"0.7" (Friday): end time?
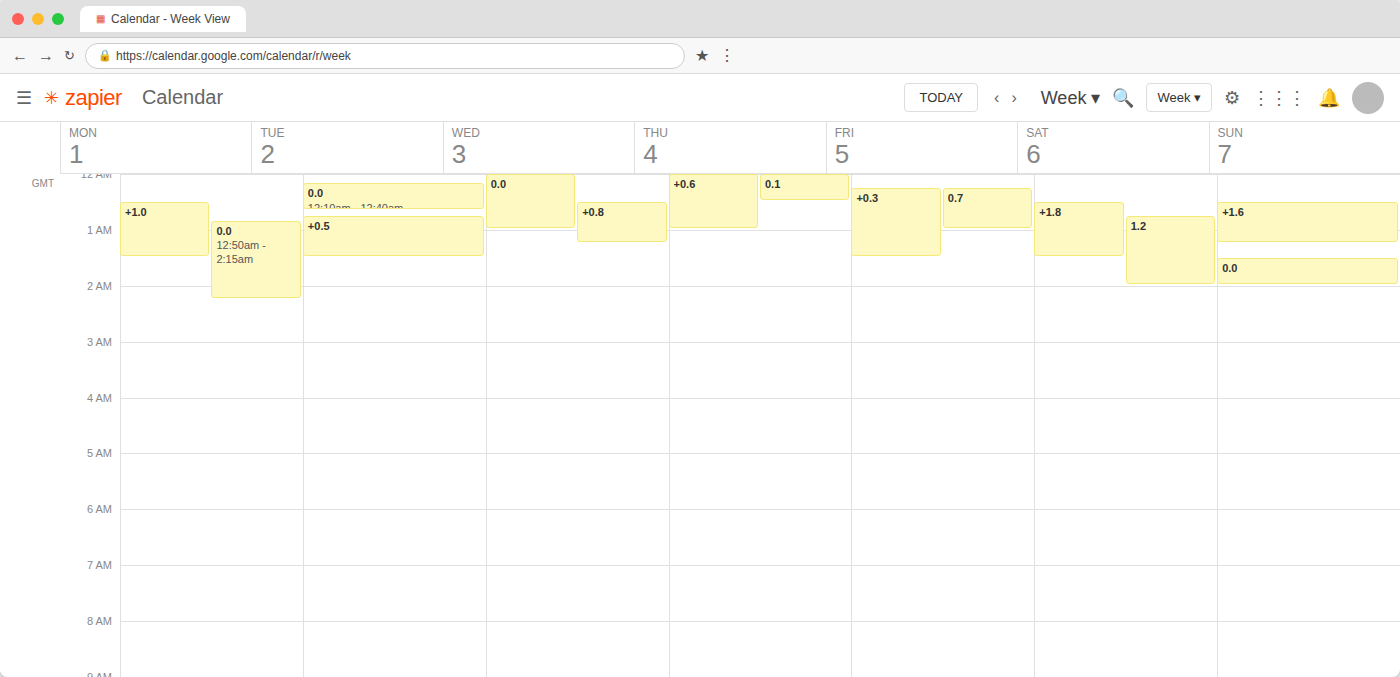
1:00 AM